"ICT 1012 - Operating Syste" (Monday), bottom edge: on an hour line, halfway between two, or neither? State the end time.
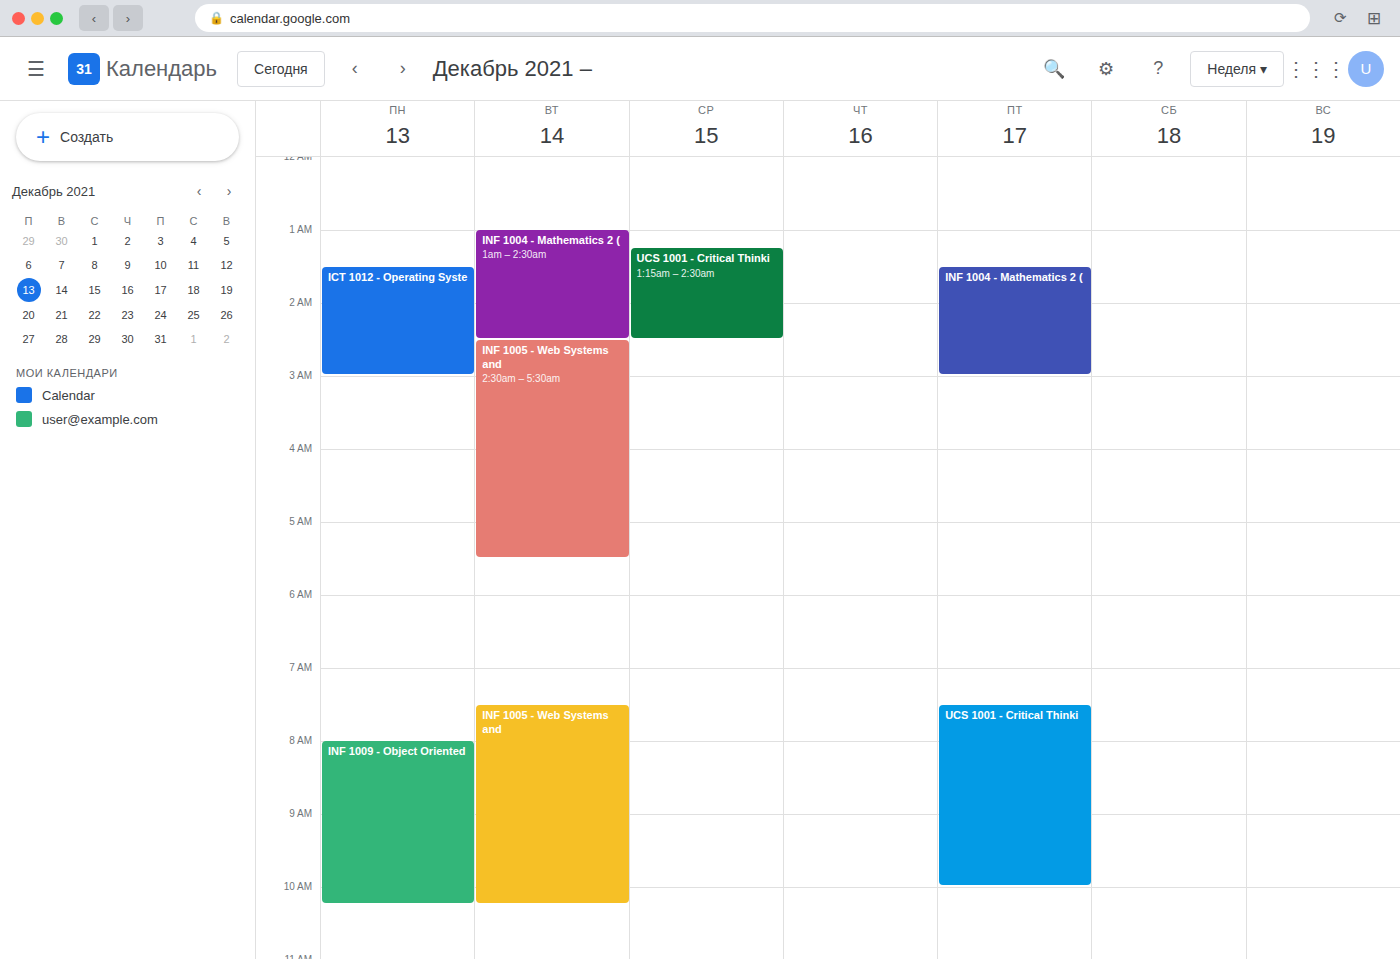
03:00 -- exactly on the 03:00 line.